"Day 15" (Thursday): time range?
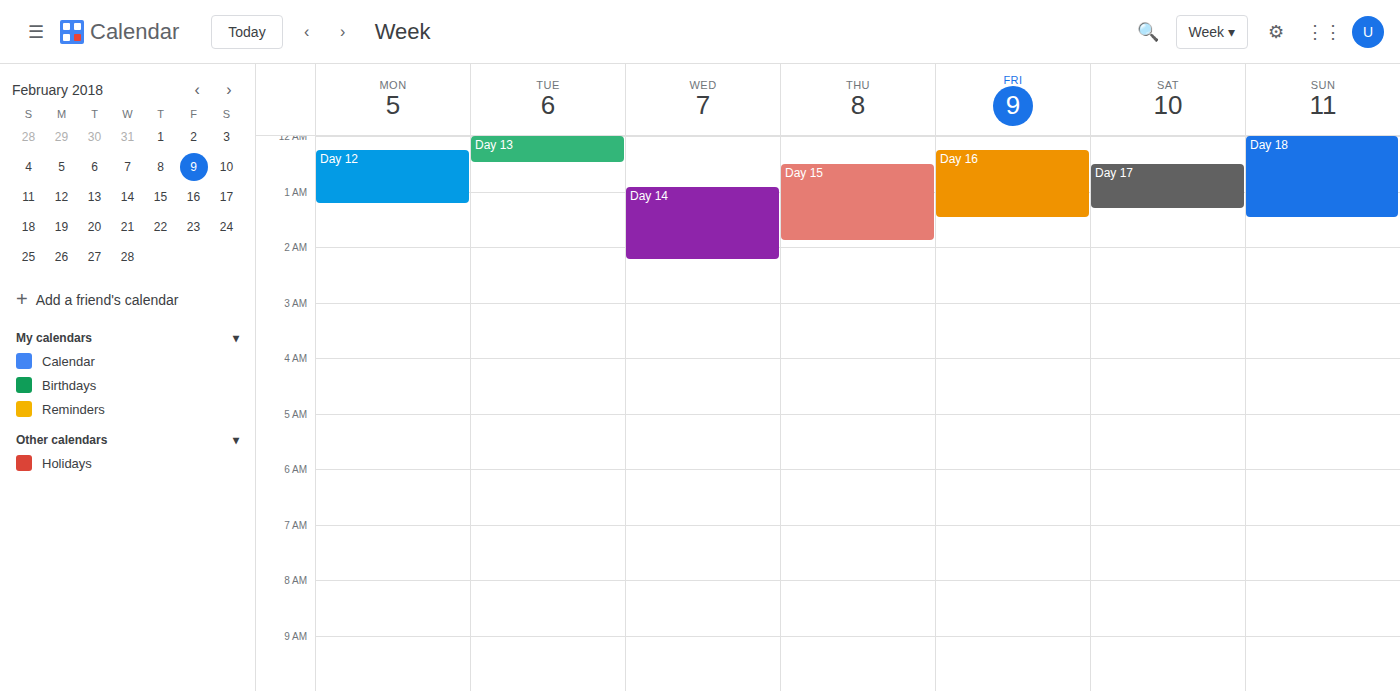
12:30 AM to 1:55 AM